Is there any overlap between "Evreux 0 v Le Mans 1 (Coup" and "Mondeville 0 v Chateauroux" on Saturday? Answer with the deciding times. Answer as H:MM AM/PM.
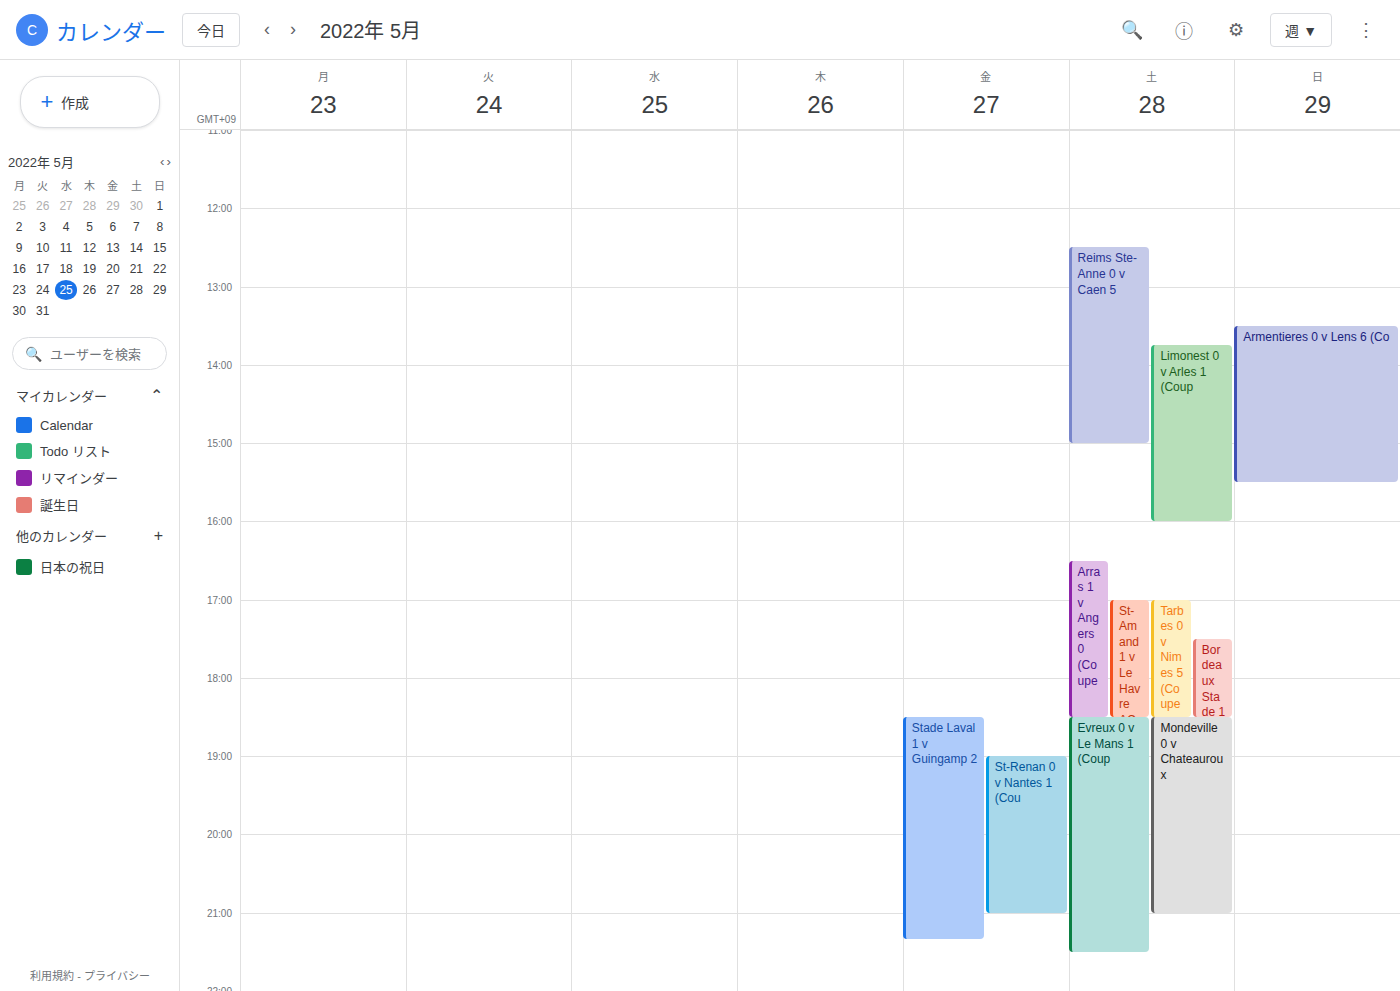
"Evreux 0 v Le Mans 1 (Coup" starts at 6:30 PM, before "Mondeville 0 v Chateauroux" ends at 9:00 PM -- they overlap.